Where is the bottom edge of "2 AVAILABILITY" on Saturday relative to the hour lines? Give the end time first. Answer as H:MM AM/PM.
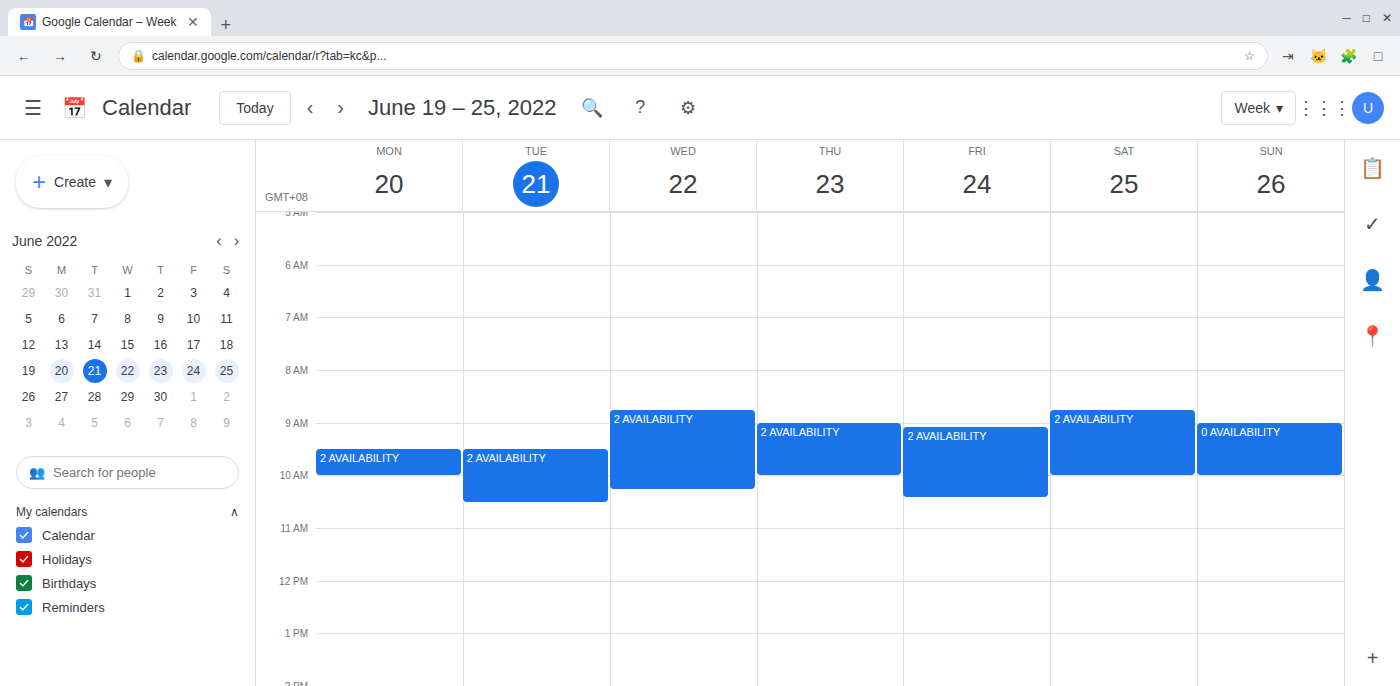
10:00 AM -- exactly on the 10 AM line.